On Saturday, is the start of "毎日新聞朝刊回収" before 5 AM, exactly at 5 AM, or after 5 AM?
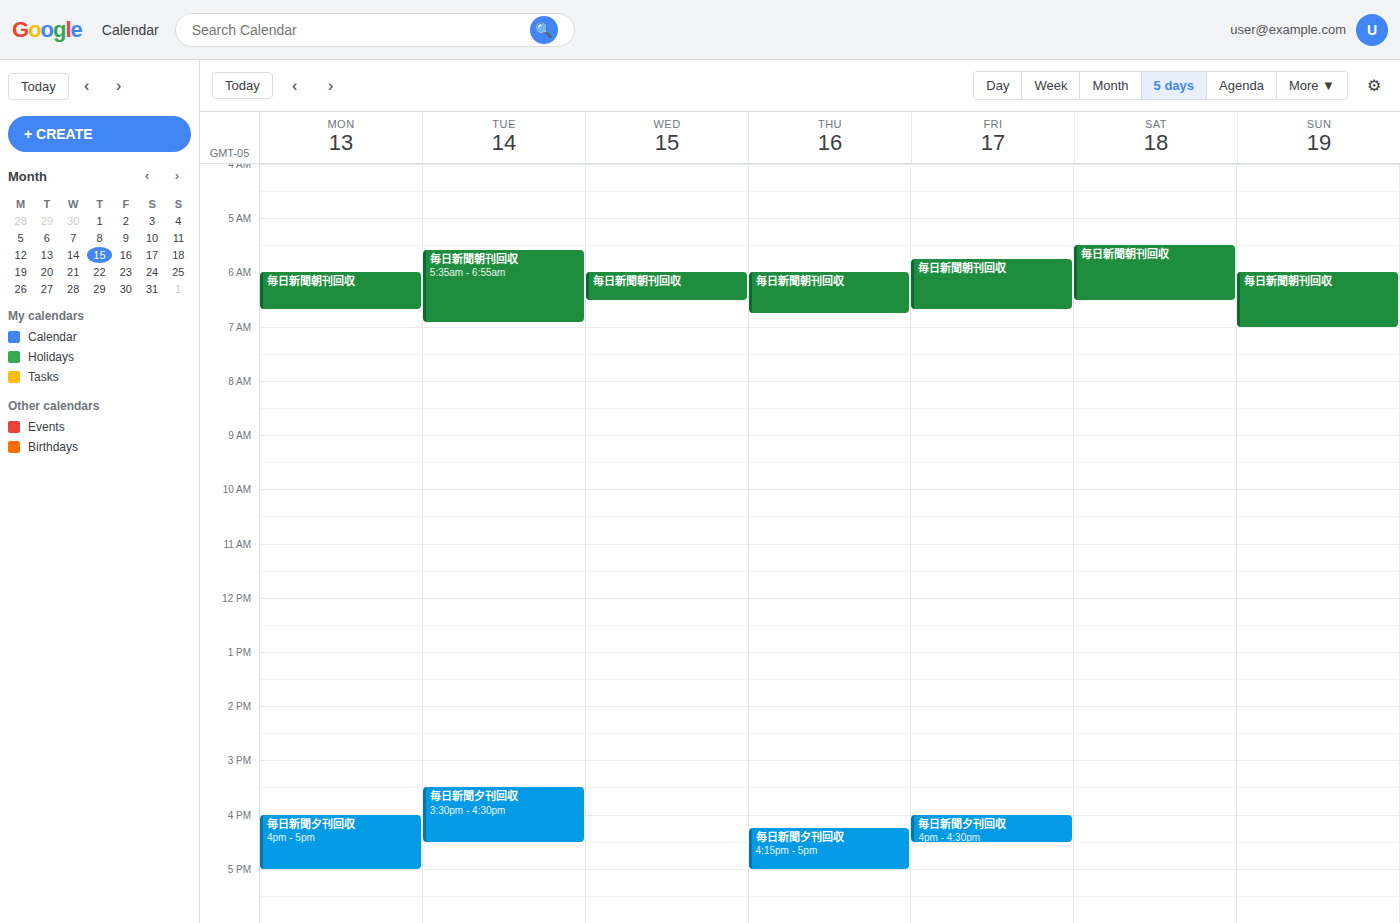
5:30 AM -- after 5 AM, 30 minutes below the 5 AM line.